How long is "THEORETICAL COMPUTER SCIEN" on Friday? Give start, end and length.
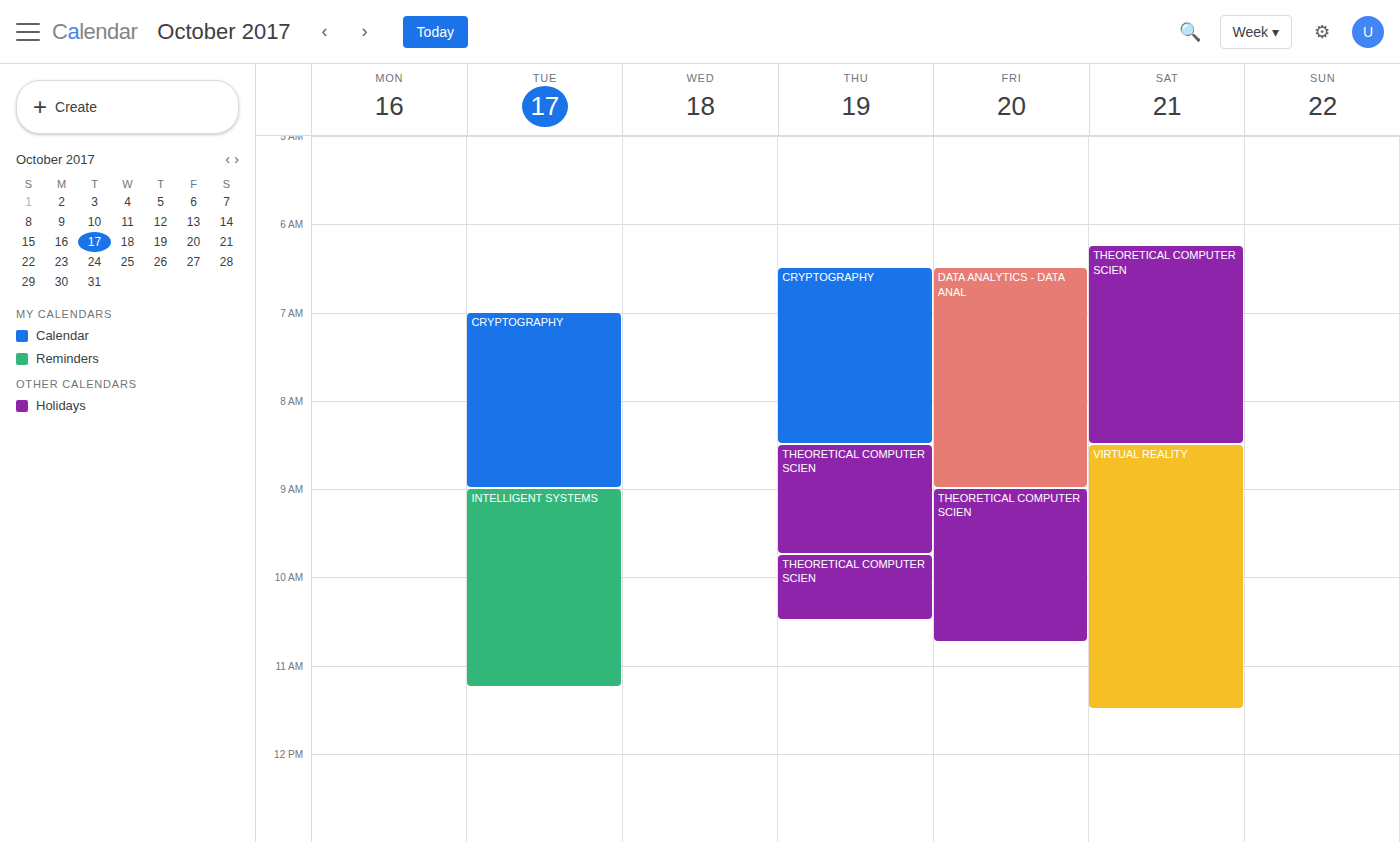
09:00 to 10:45, 1 hour 45 minutes